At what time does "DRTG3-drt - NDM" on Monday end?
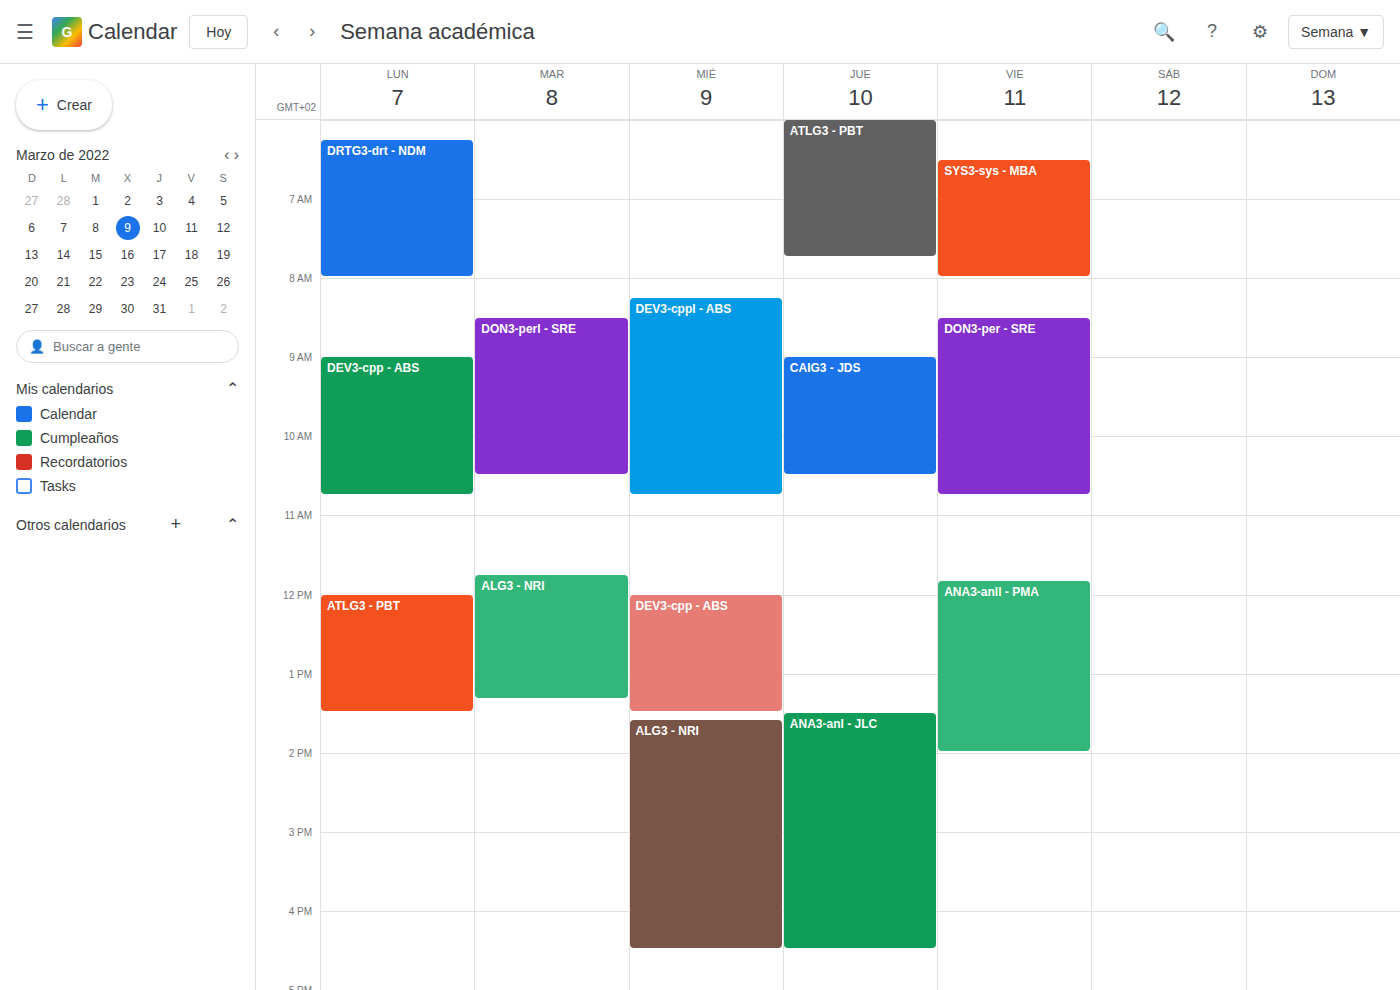
8:00 AM